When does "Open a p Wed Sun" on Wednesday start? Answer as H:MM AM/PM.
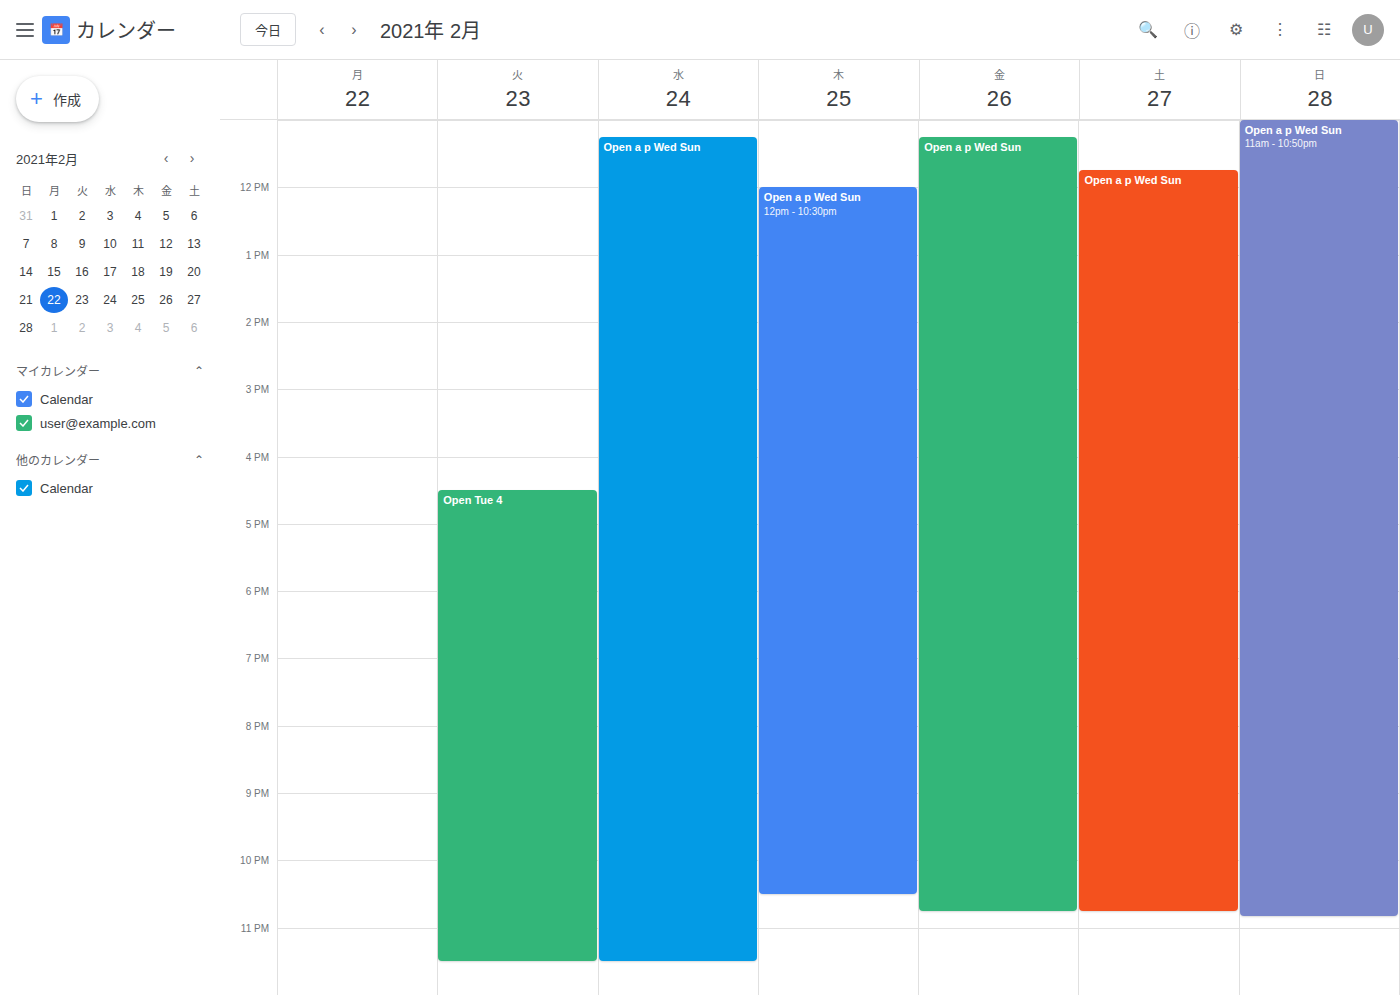
11:15 AM